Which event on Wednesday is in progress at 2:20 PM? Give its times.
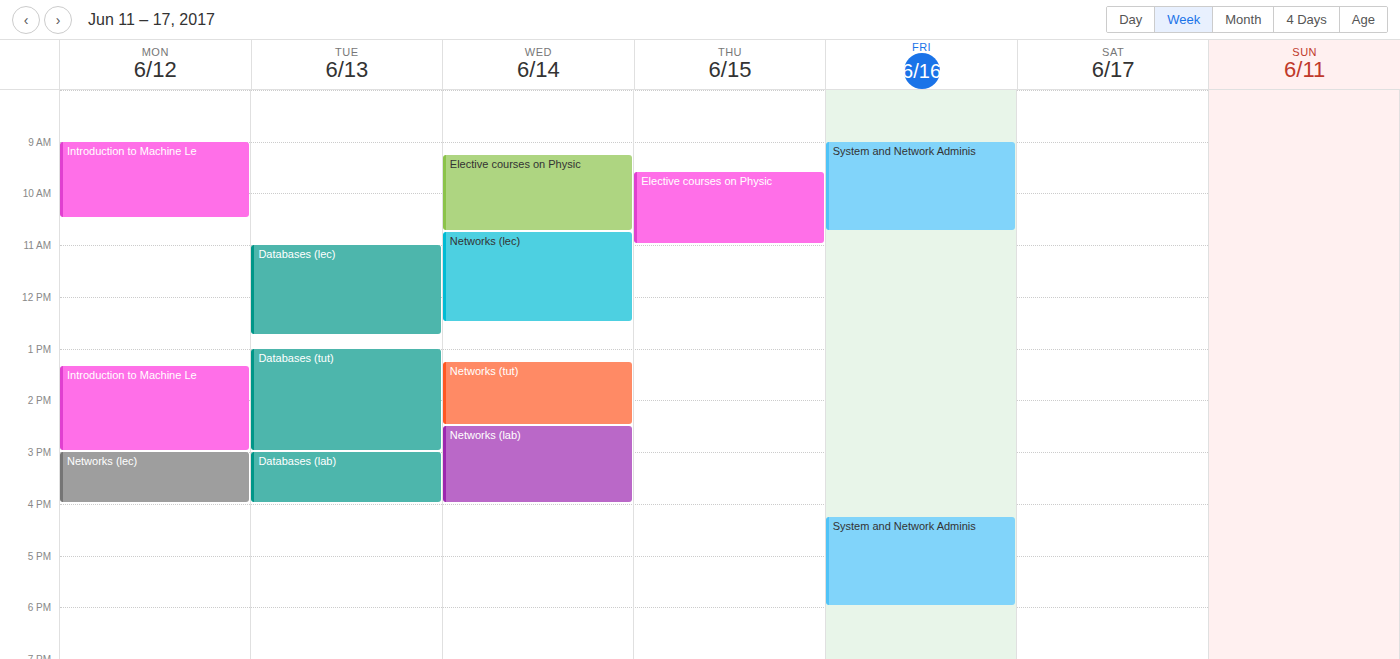
"Networks (tut)", 1:15 PM to 2:30 PM